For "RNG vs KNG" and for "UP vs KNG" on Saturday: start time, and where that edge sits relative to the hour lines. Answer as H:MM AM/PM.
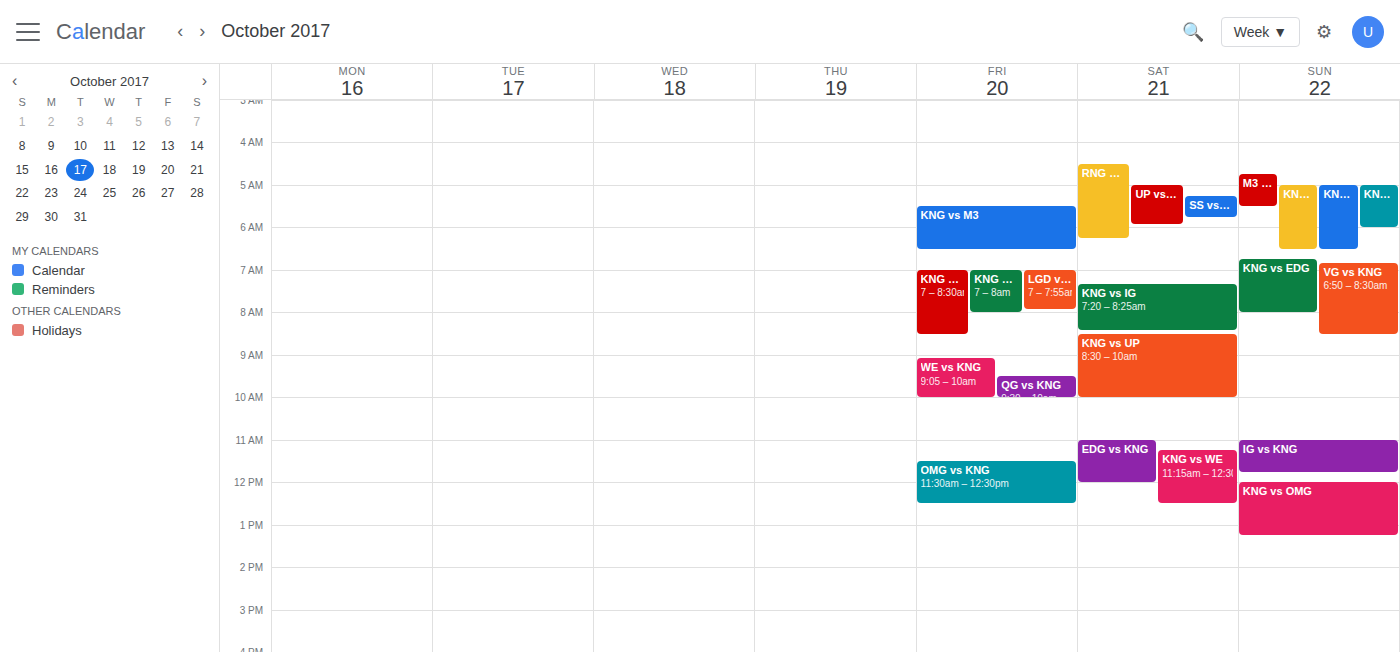
"RNG vs KNG": 4:30 AM, halfway between the 4 AM and 5 AM lines. "UP vs KNG": 5:00 AM, exactly on the 5 AM line.